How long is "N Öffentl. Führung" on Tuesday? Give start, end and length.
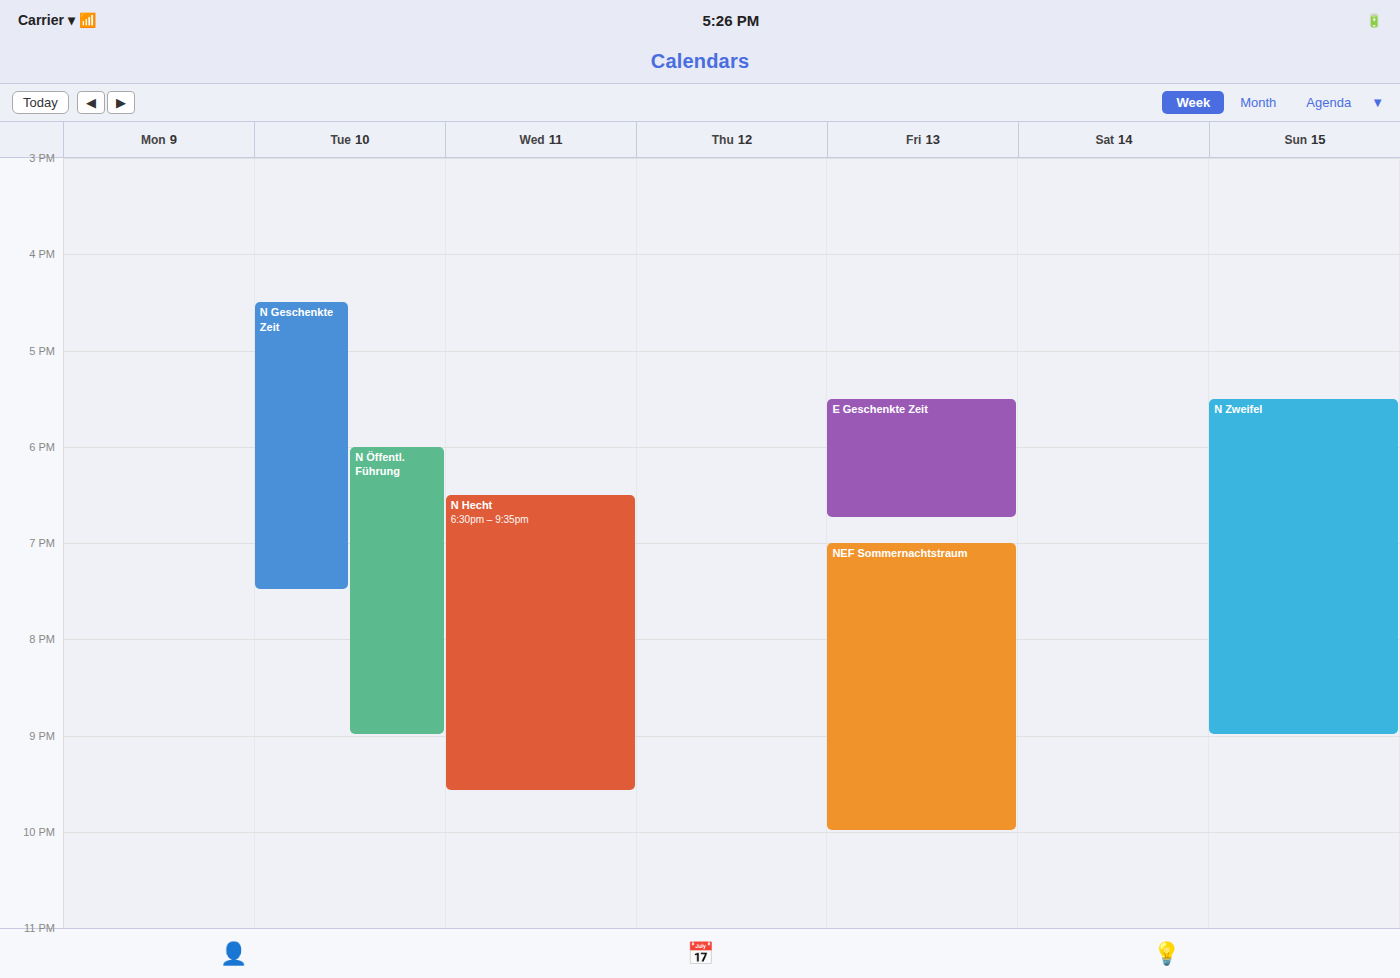
6:00 PM to 9:00 PM, 3 hours